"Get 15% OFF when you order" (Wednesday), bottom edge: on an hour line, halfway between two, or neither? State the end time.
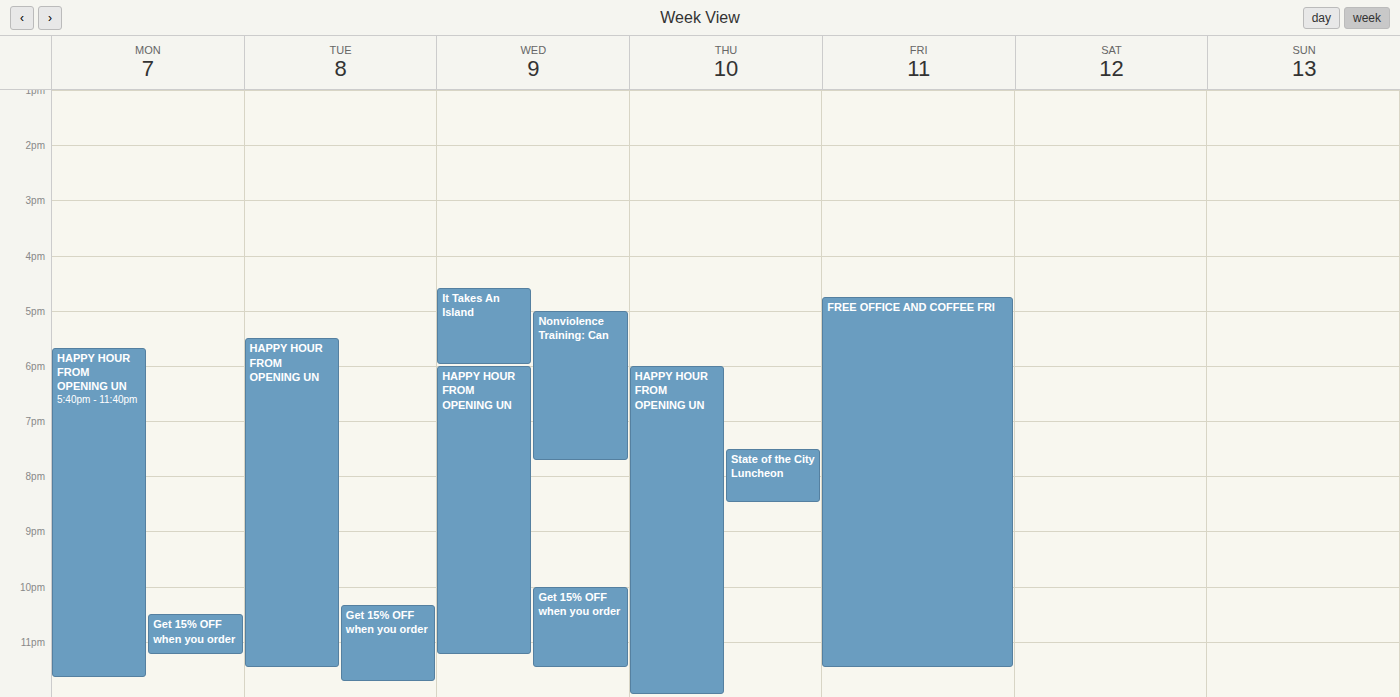
23:30 -- halfway between the 23:00 and 24:00 lines.